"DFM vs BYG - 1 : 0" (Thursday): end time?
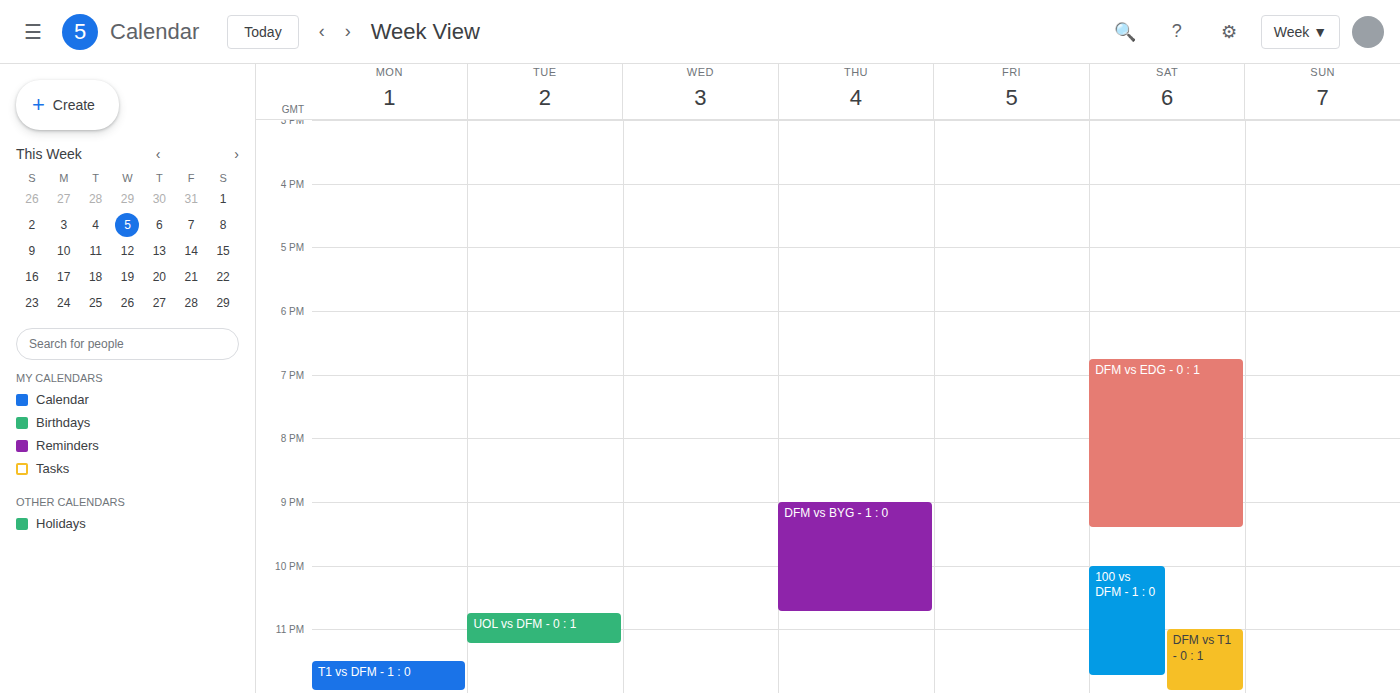
10:45 PM